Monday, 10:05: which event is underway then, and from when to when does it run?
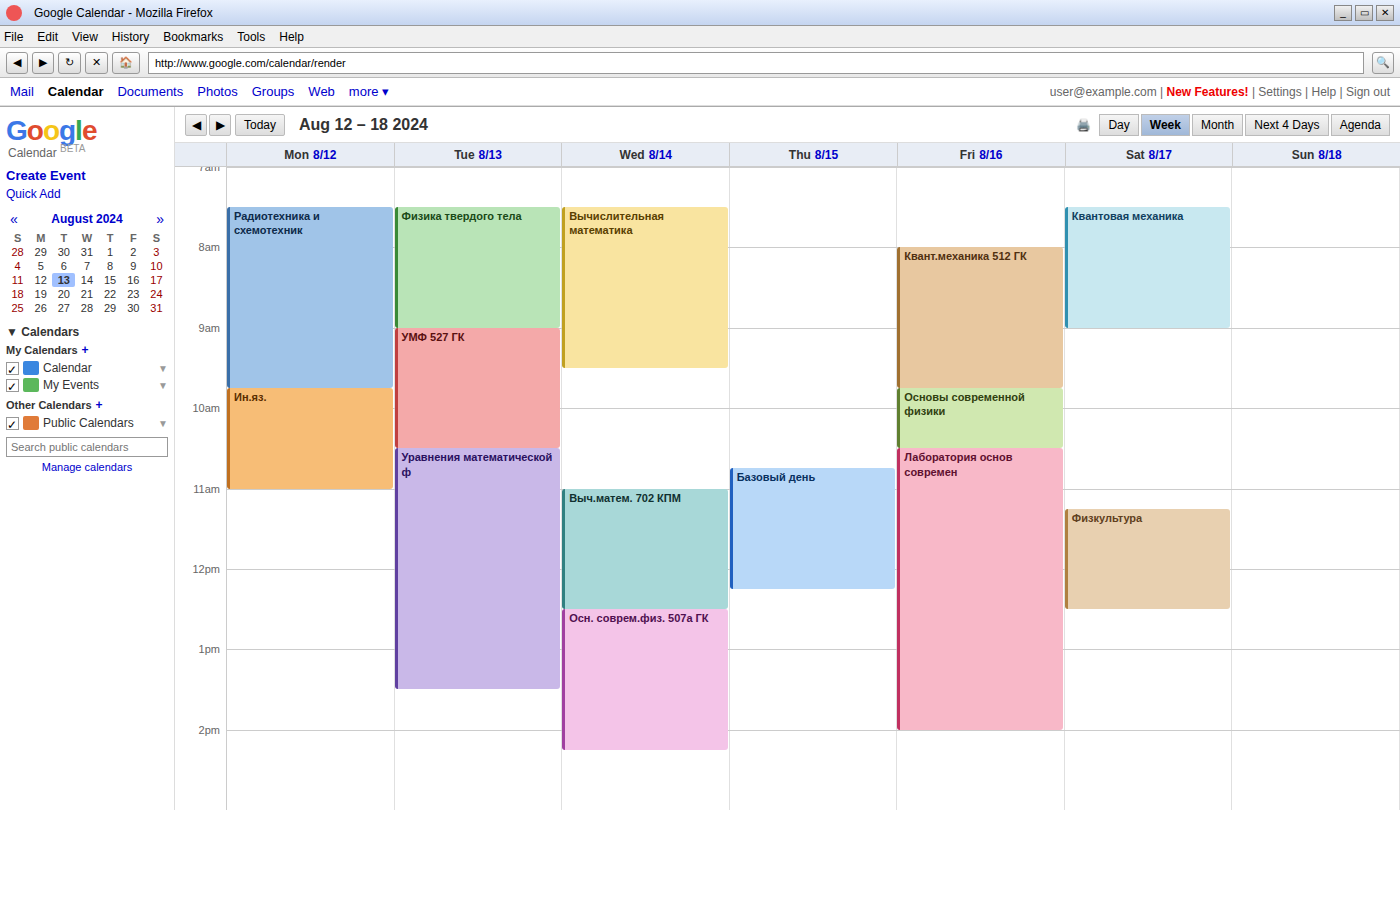
"Ин.яз.", 09:45 to 11:00